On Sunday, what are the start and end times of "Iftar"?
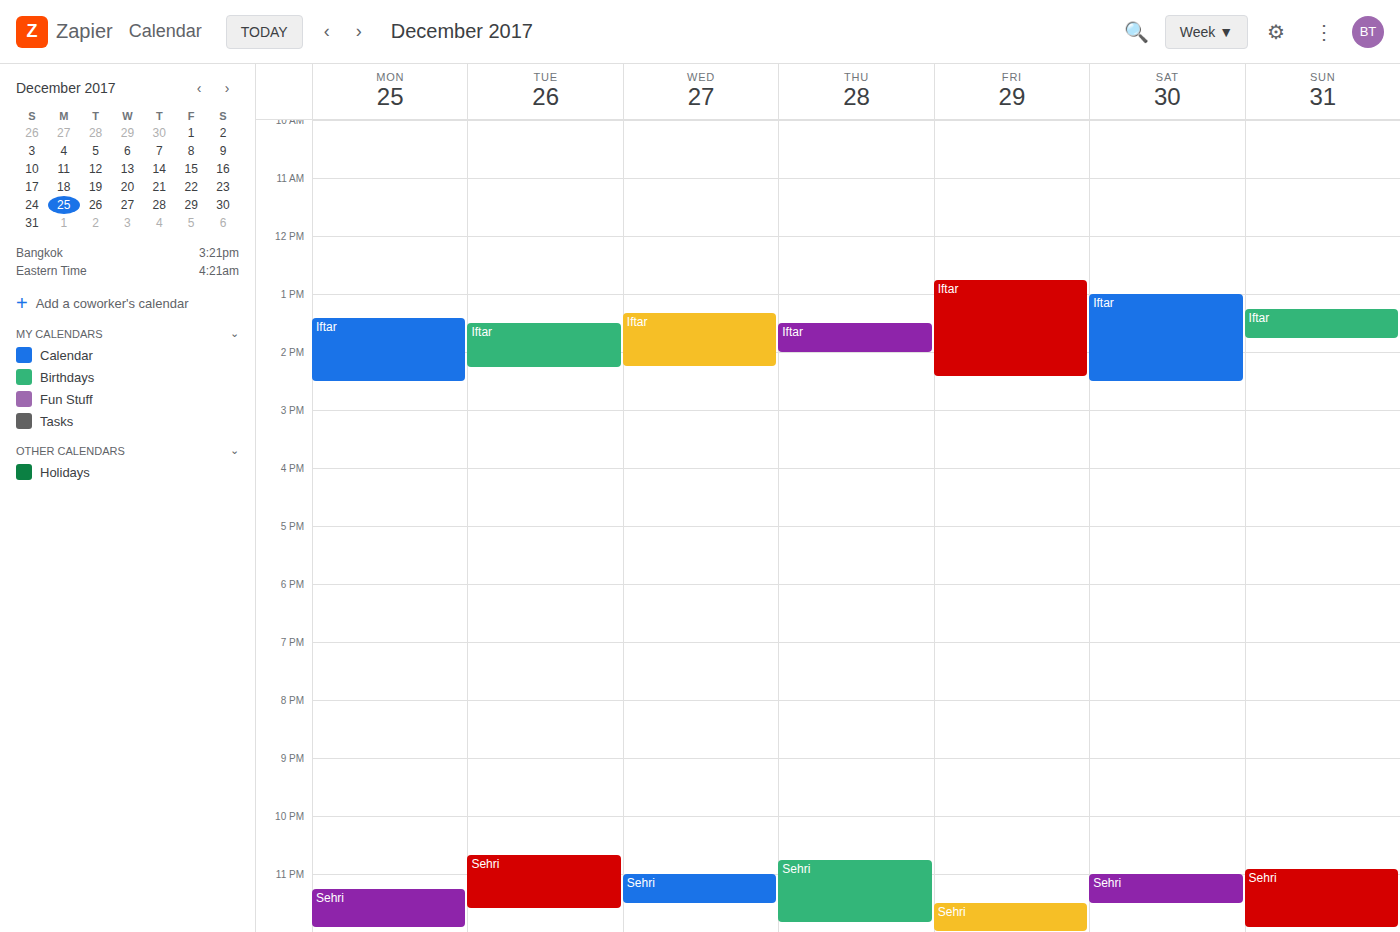
13:15 to 13:45